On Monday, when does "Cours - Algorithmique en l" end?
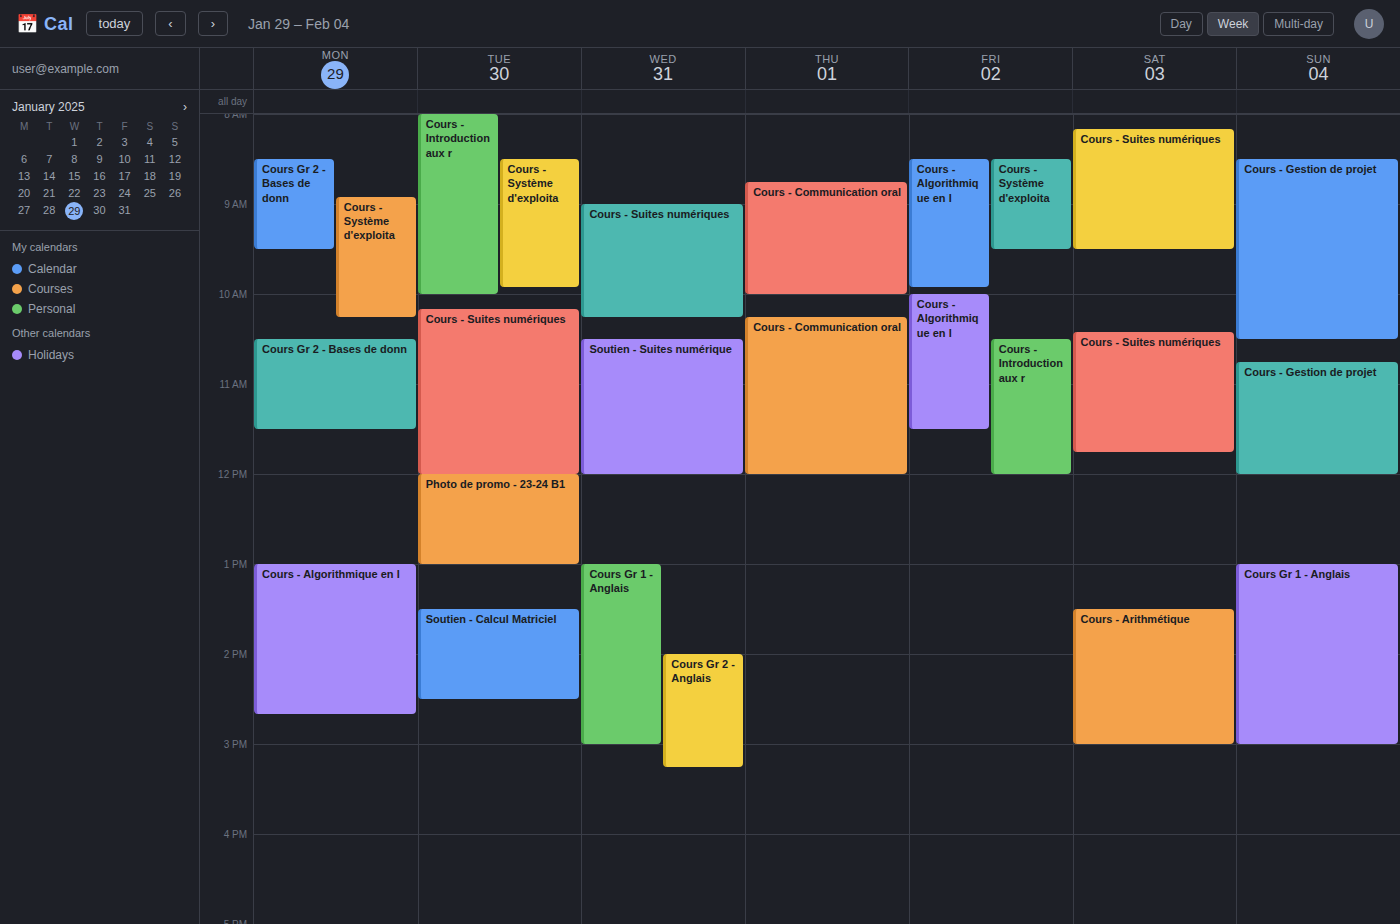
2:40 PM